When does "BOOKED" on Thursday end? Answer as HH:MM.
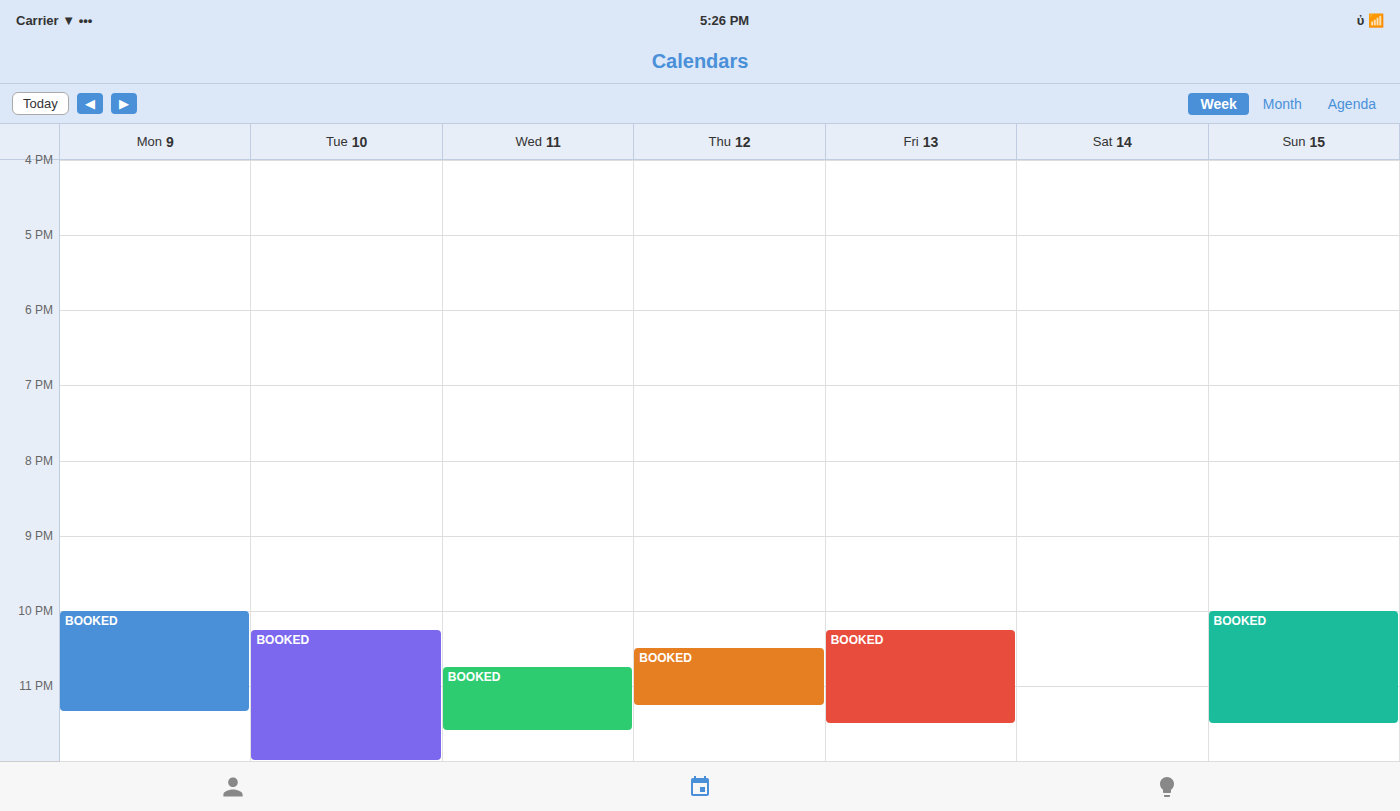
23:15